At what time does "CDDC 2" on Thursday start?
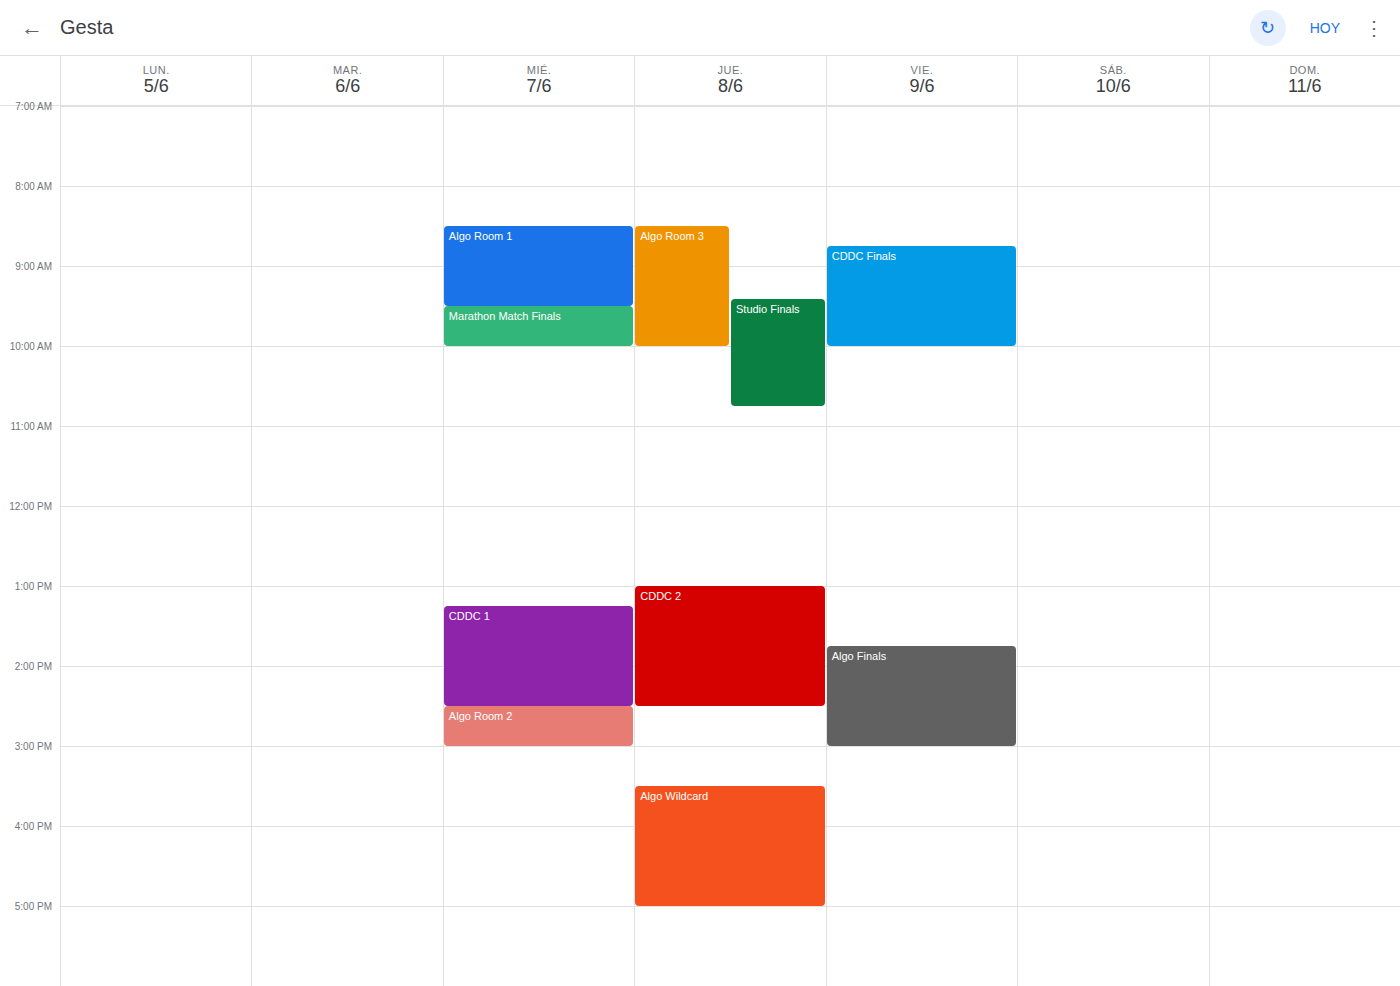
1:00 PM